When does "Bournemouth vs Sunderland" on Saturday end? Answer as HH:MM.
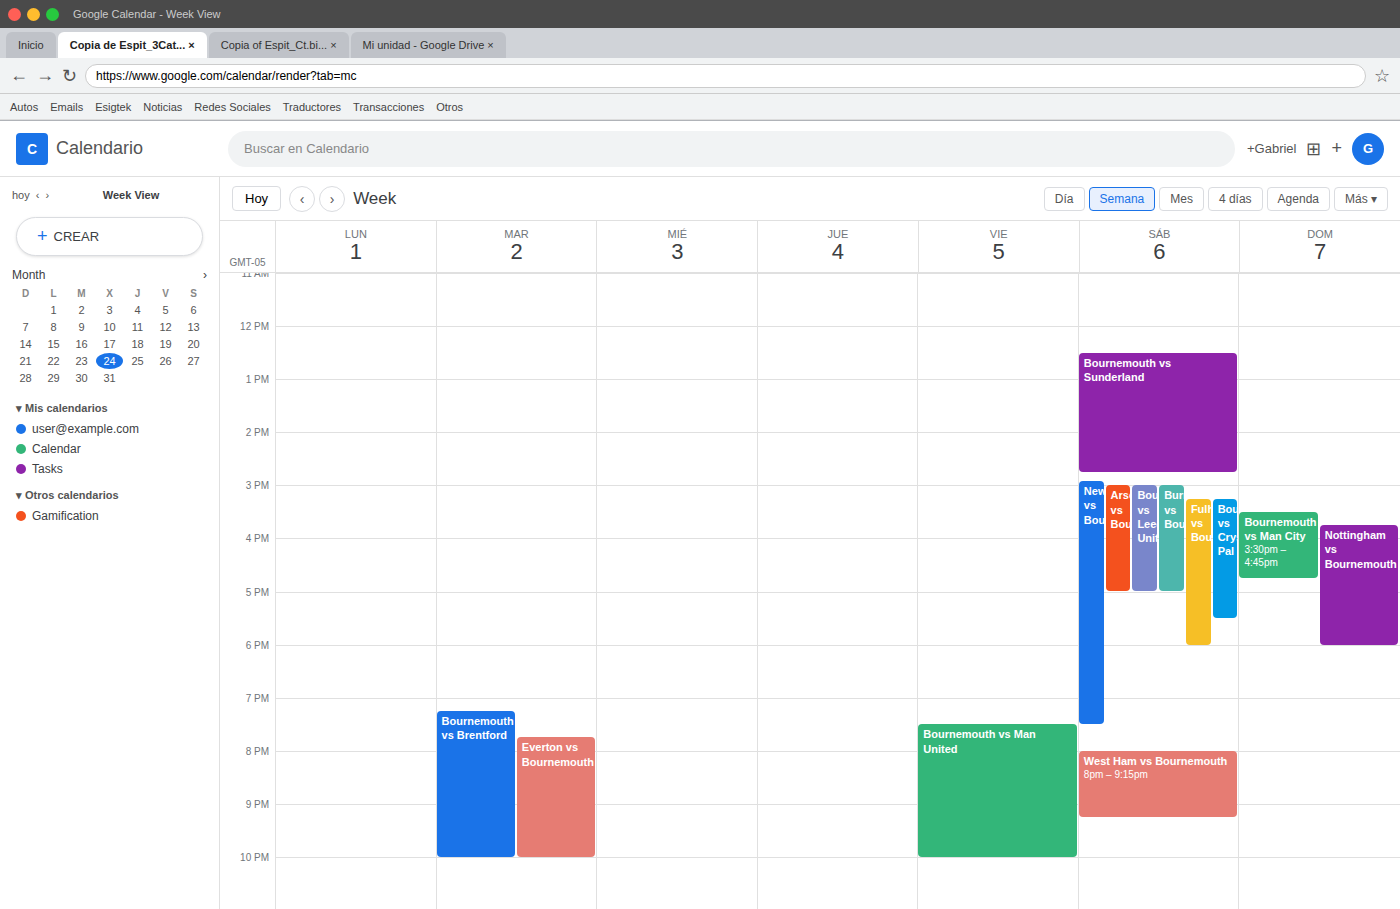
14:45